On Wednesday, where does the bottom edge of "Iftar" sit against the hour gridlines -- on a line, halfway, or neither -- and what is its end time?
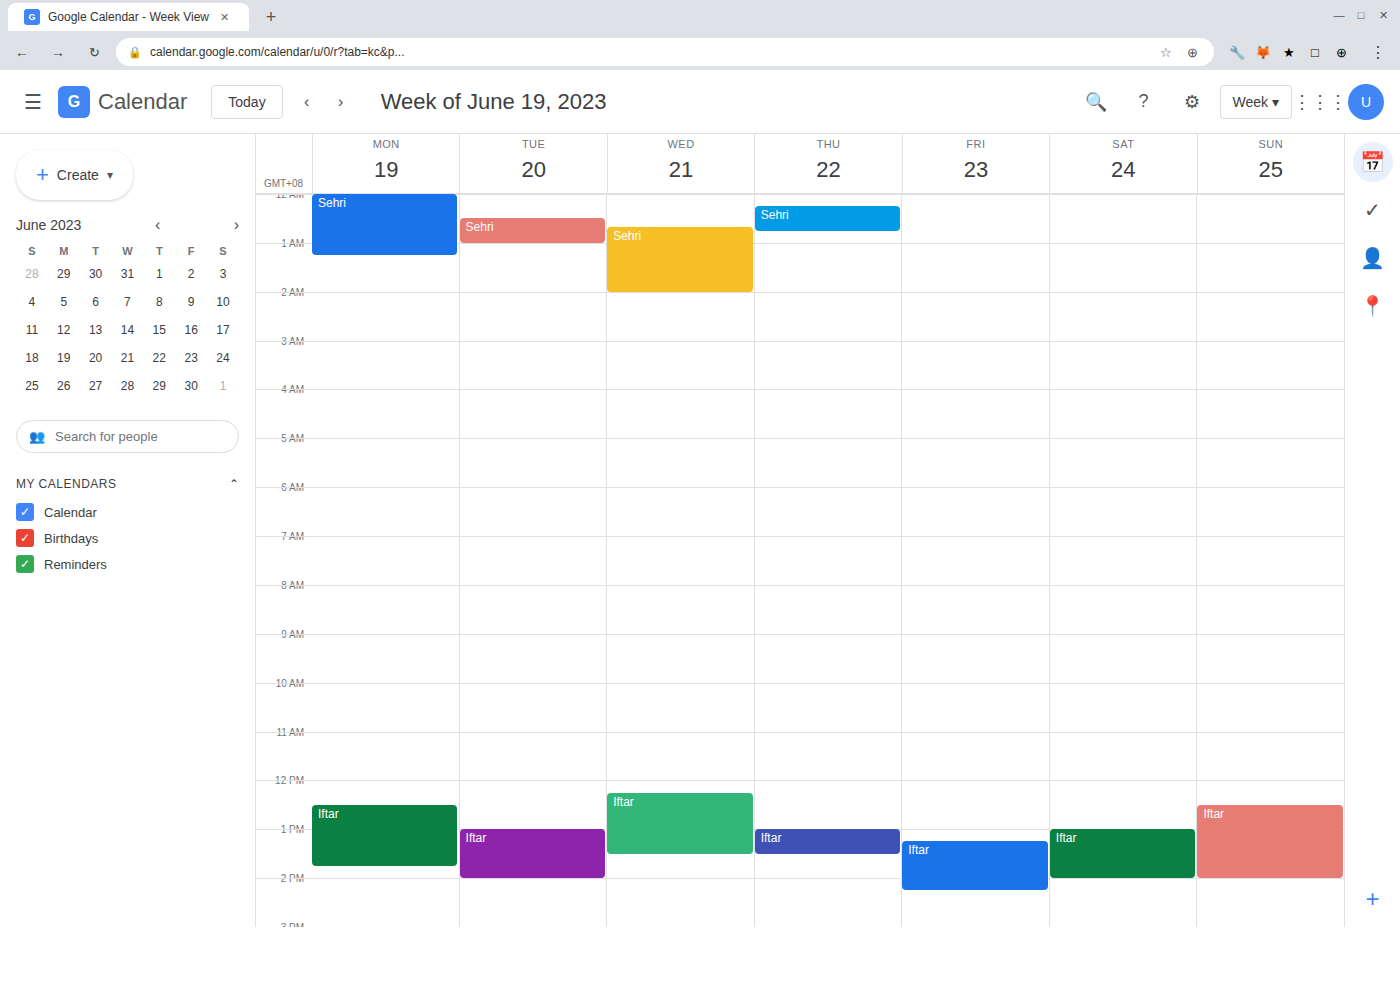
1:30 PM -- halfway between the 1 PM and 2 PM lines.